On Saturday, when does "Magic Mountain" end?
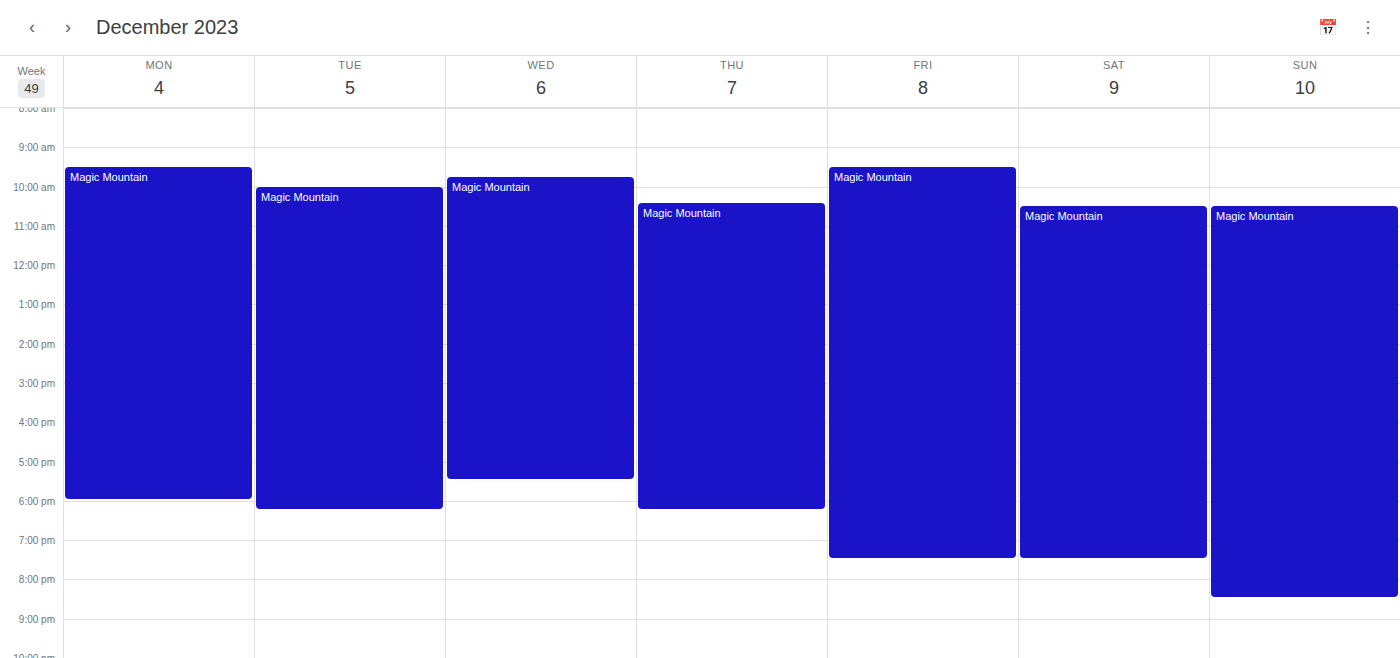
7:30 PM